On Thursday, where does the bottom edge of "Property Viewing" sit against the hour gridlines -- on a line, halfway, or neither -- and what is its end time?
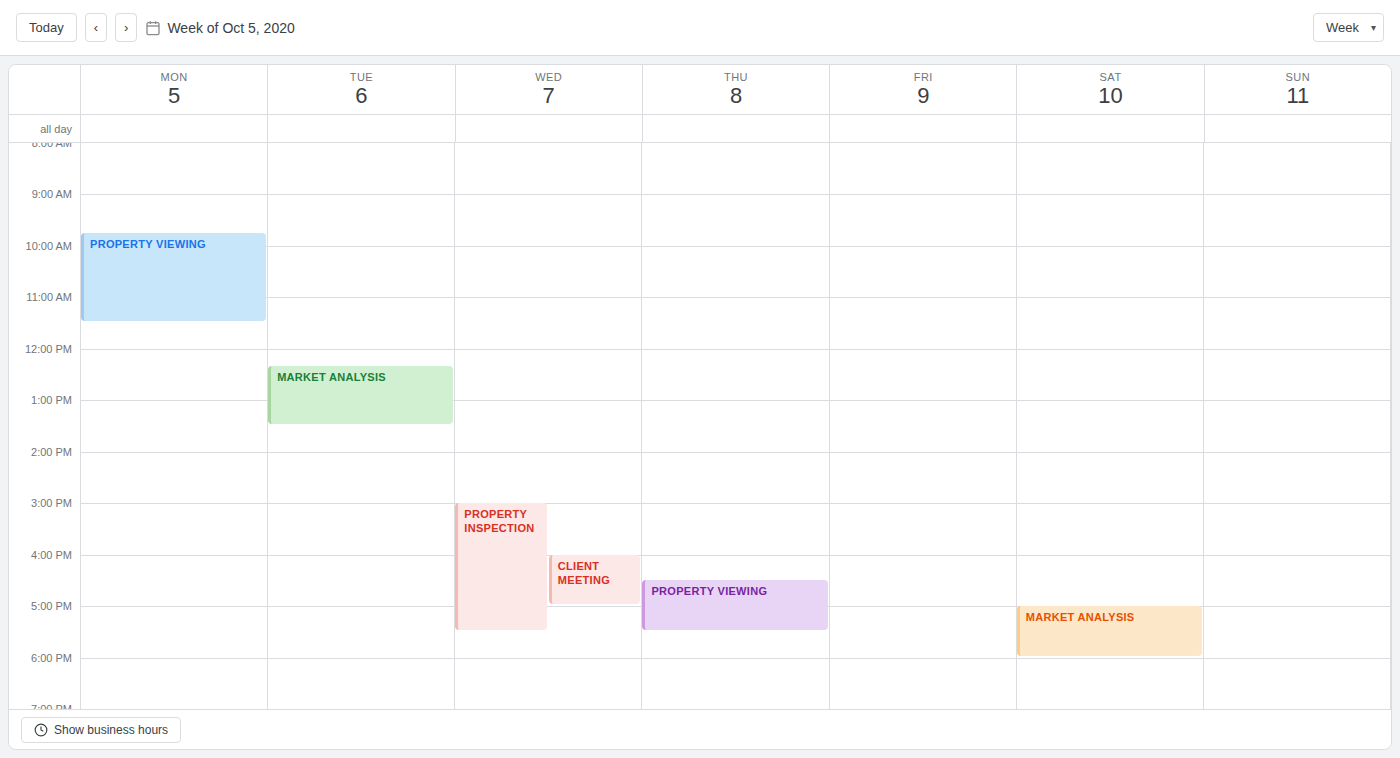
5:30 PM -- halfway between the 5 PM and 6 PM lines.